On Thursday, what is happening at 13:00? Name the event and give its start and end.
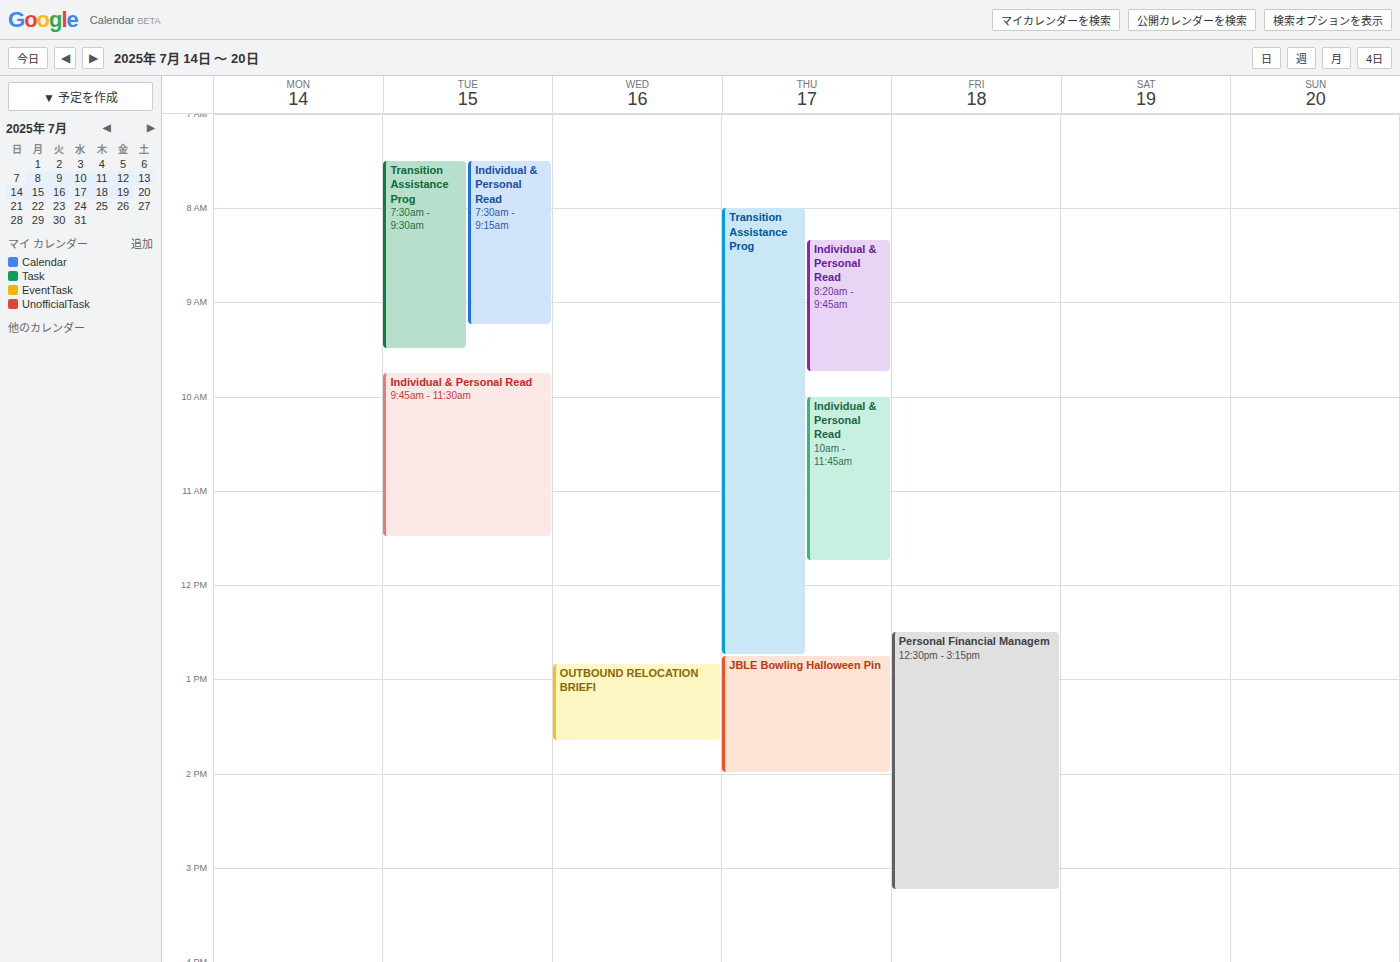
"JBLE Bowling Halloween Pin", 12:45 to 14:00